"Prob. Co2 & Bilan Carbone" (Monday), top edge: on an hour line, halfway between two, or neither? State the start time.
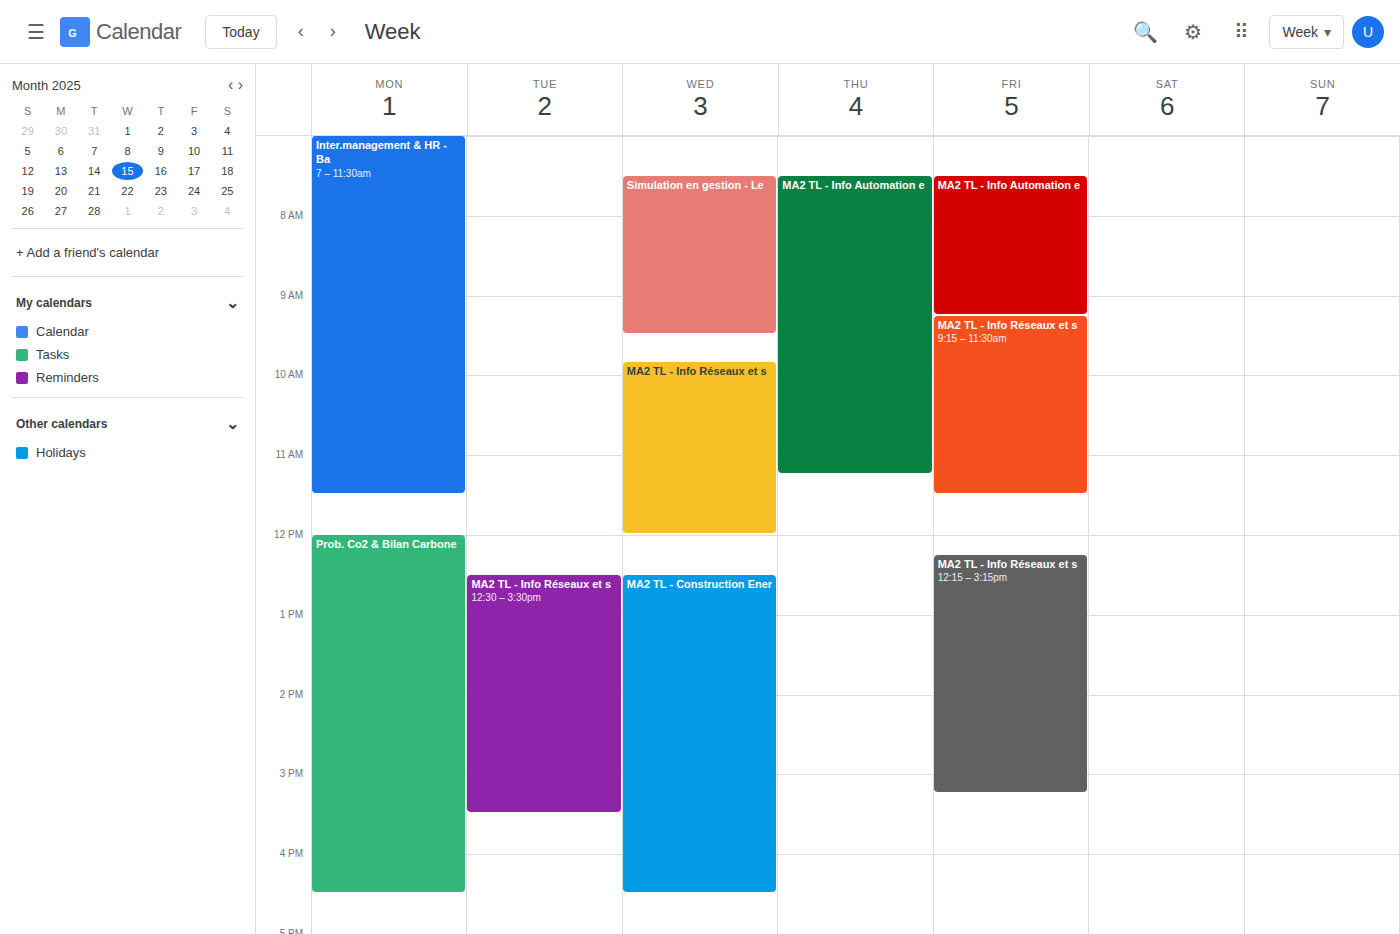
12:00 PM -- exactly on the 12 PM line.